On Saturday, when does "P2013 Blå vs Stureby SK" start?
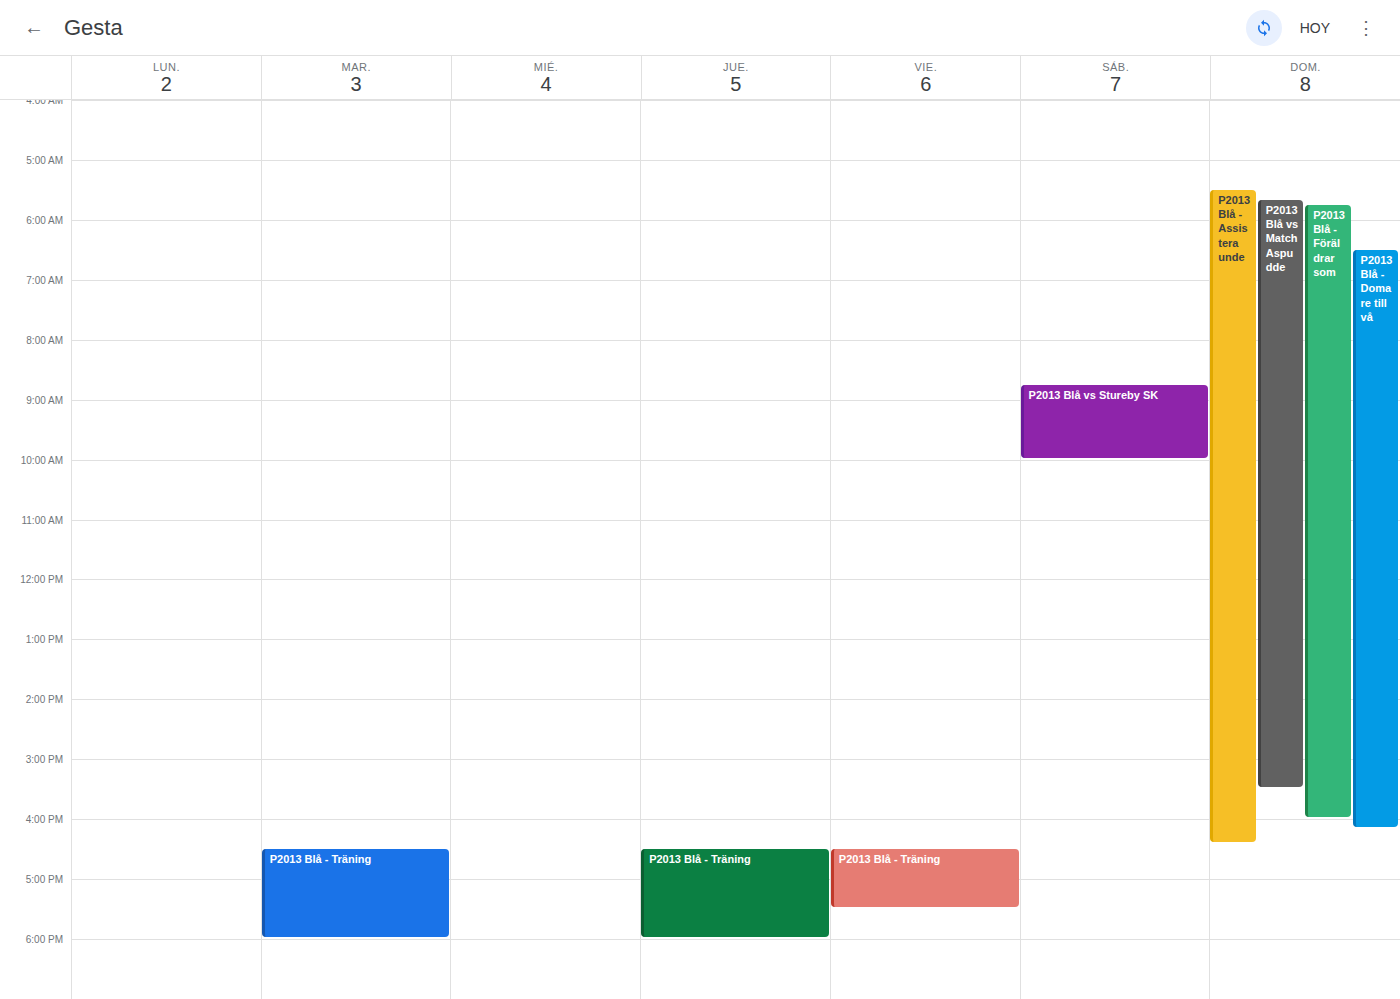
8:45 AM